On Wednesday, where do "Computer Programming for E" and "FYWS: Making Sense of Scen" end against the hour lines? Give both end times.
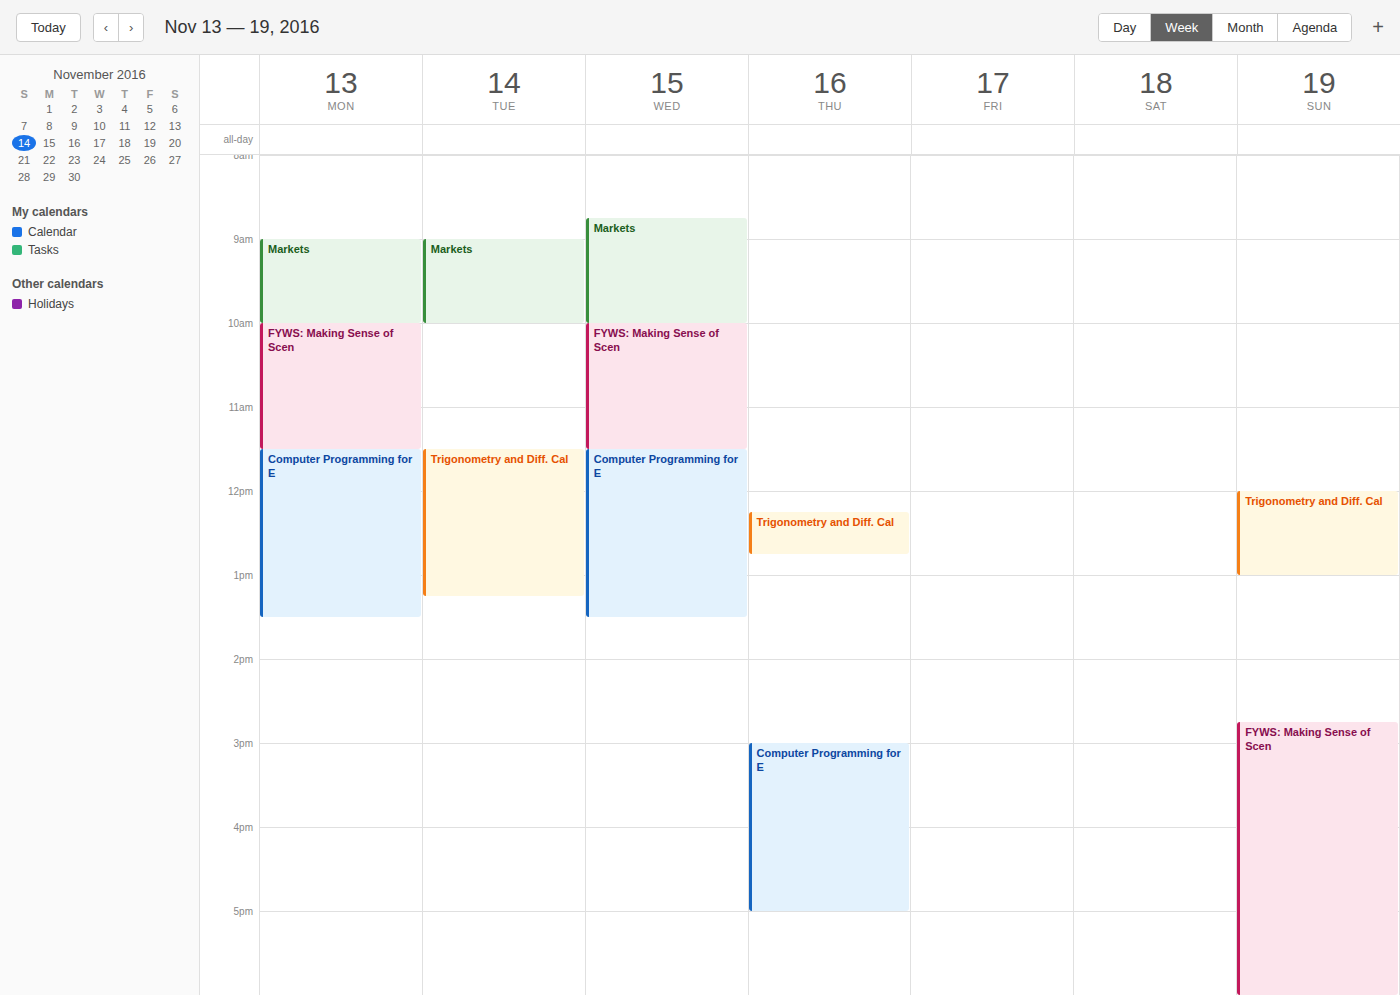
"Computer Programming for E": 1:30 PM, halfway between the 1 PM and 2 PM lines. "FYWS: Making Sense of Scen": 11:30 AM, halfway between the 11 AM and 12 PM lines.